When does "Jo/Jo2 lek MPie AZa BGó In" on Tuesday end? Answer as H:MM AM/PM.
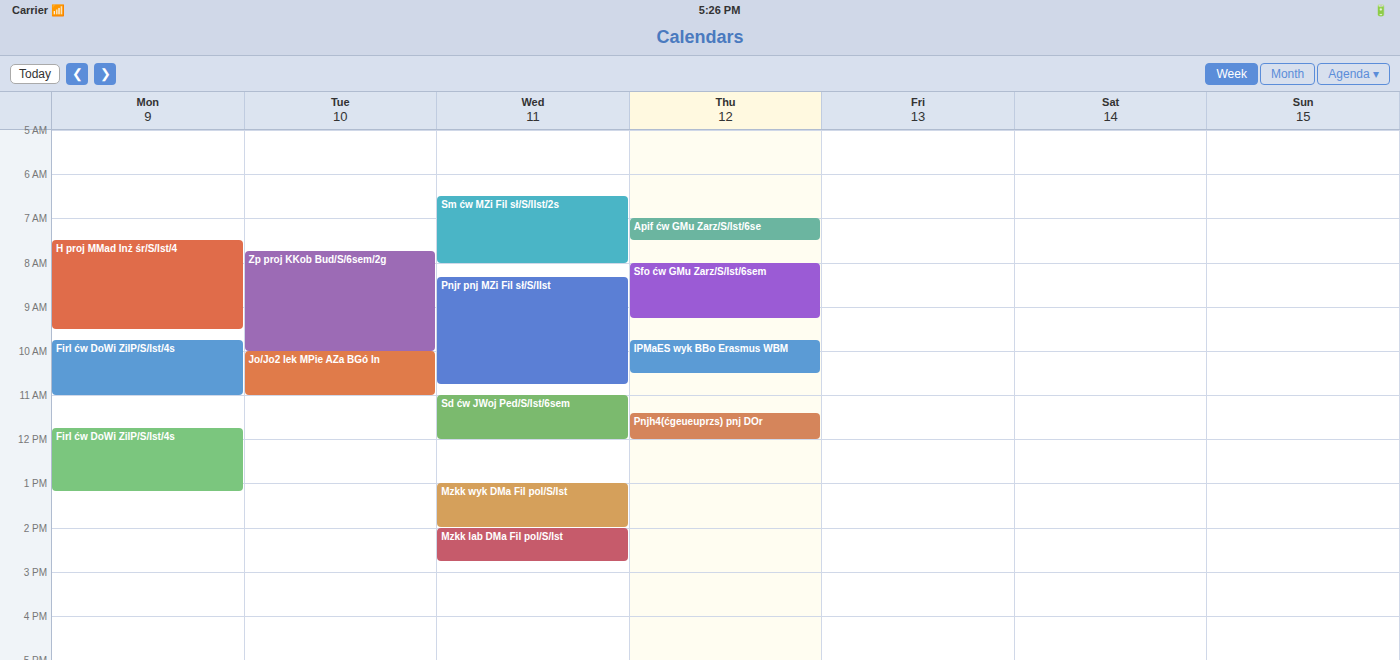
11:00 AM